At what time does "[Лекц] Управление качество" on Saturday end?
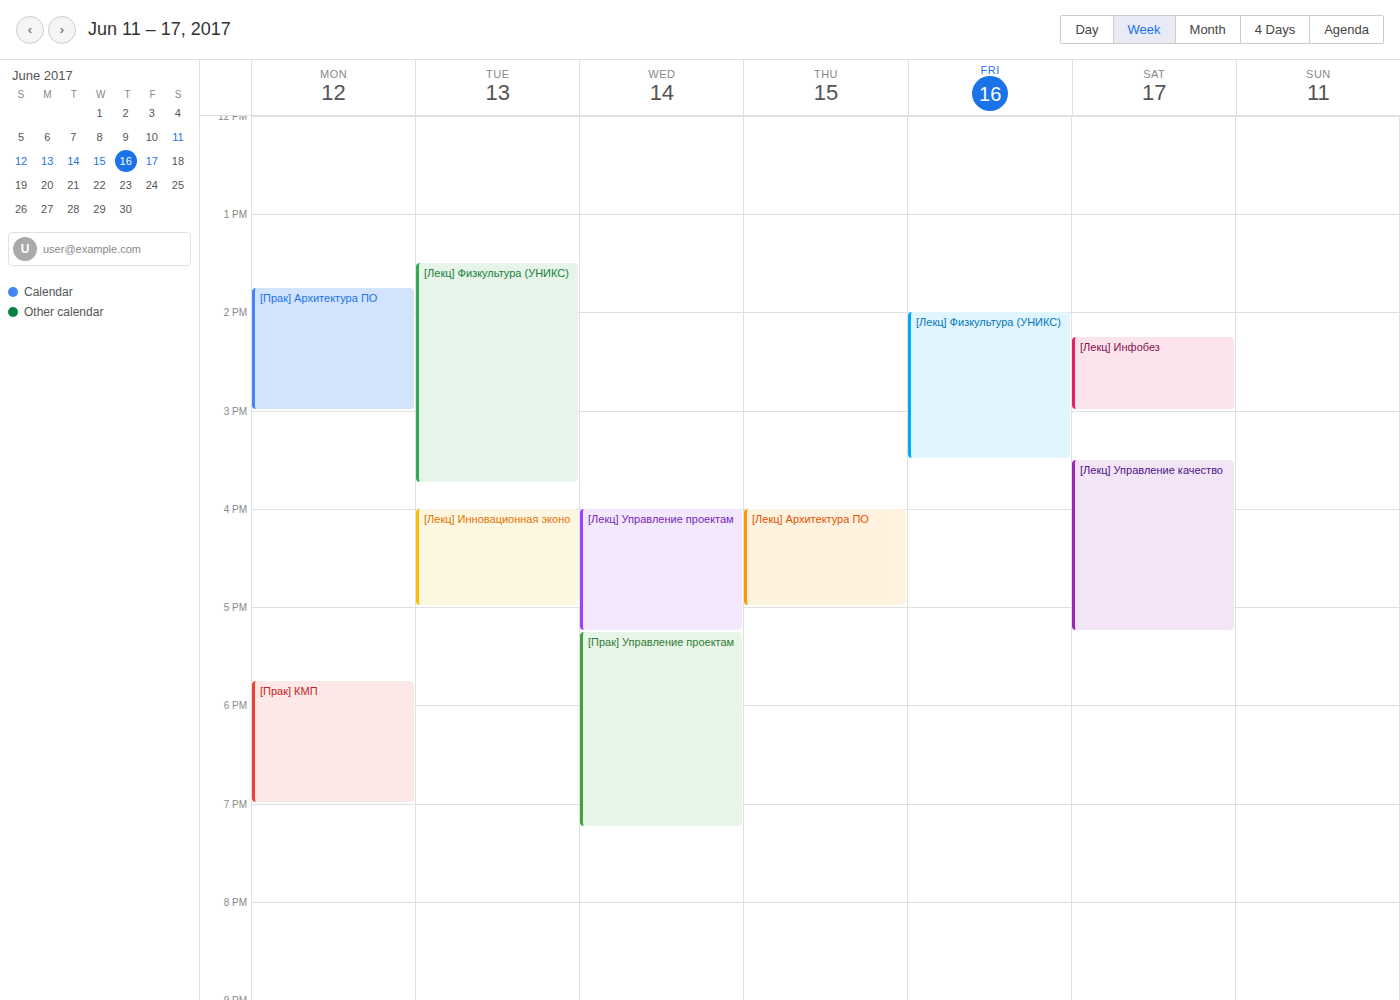
5:15 PM